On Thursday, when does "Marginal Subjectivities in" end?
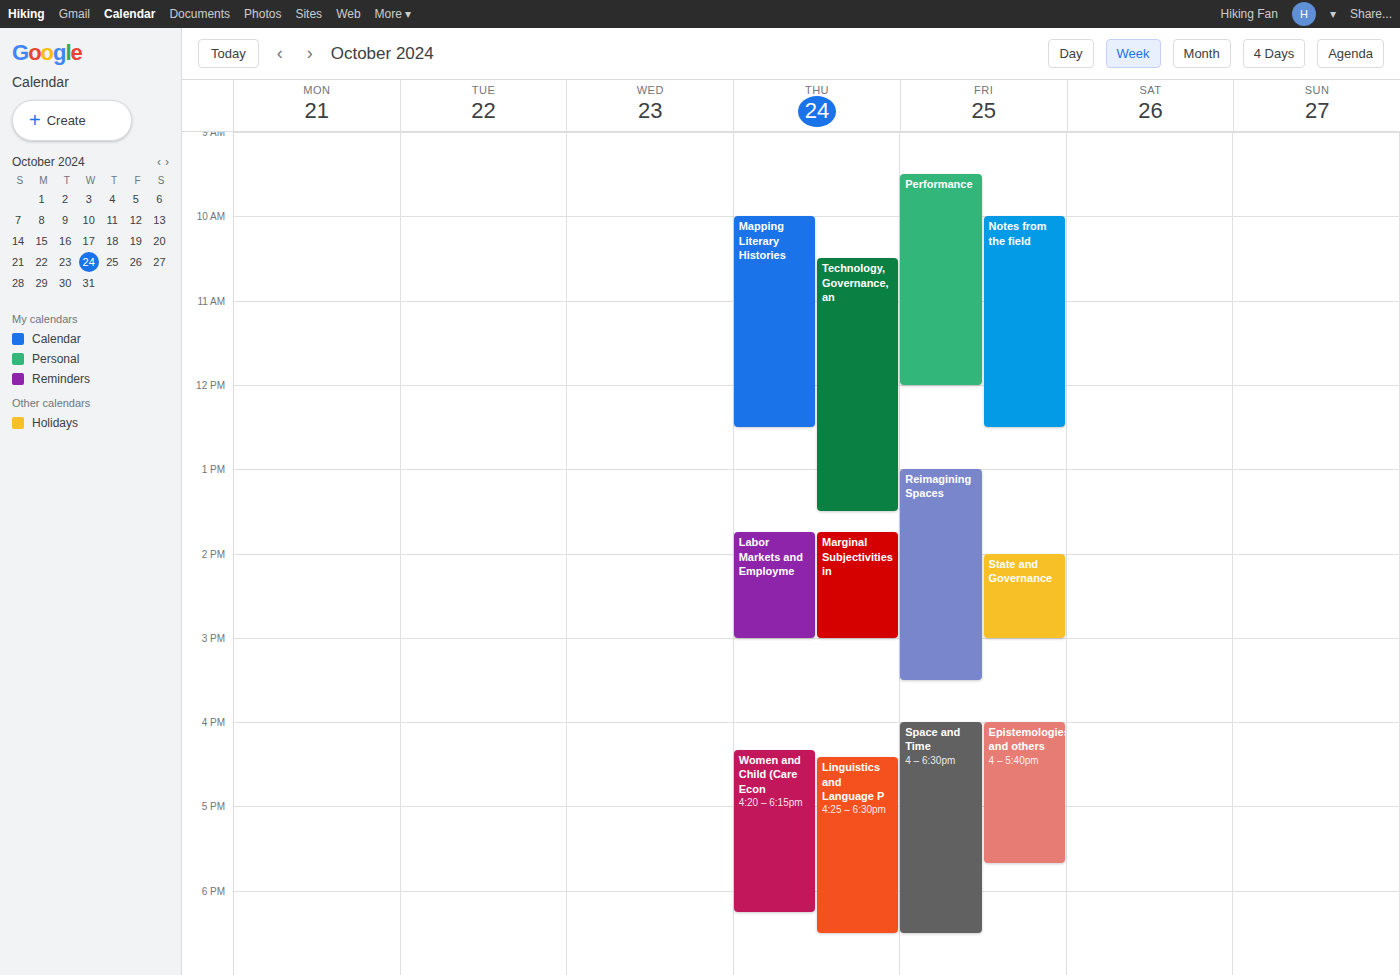
3:00 PM